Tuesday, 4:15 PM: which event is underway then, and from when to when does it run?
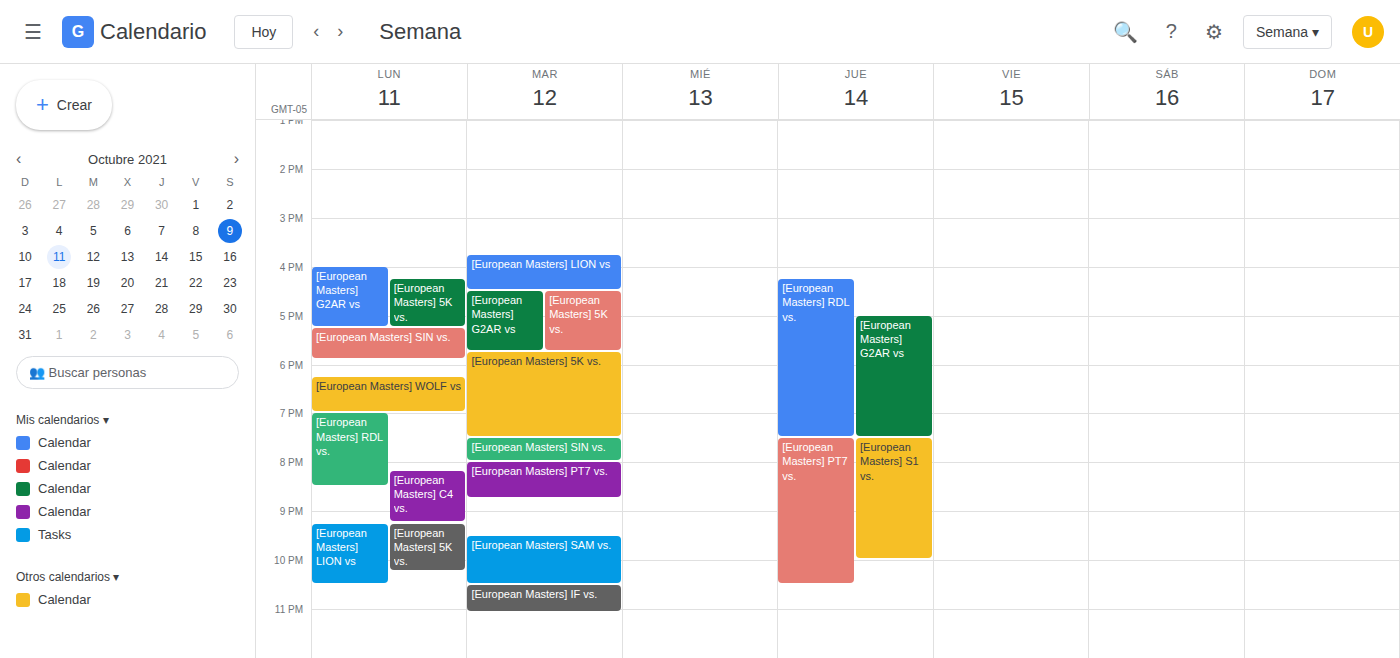
"[European Masters] LION vs", 3:45 PM to 4:30 PM